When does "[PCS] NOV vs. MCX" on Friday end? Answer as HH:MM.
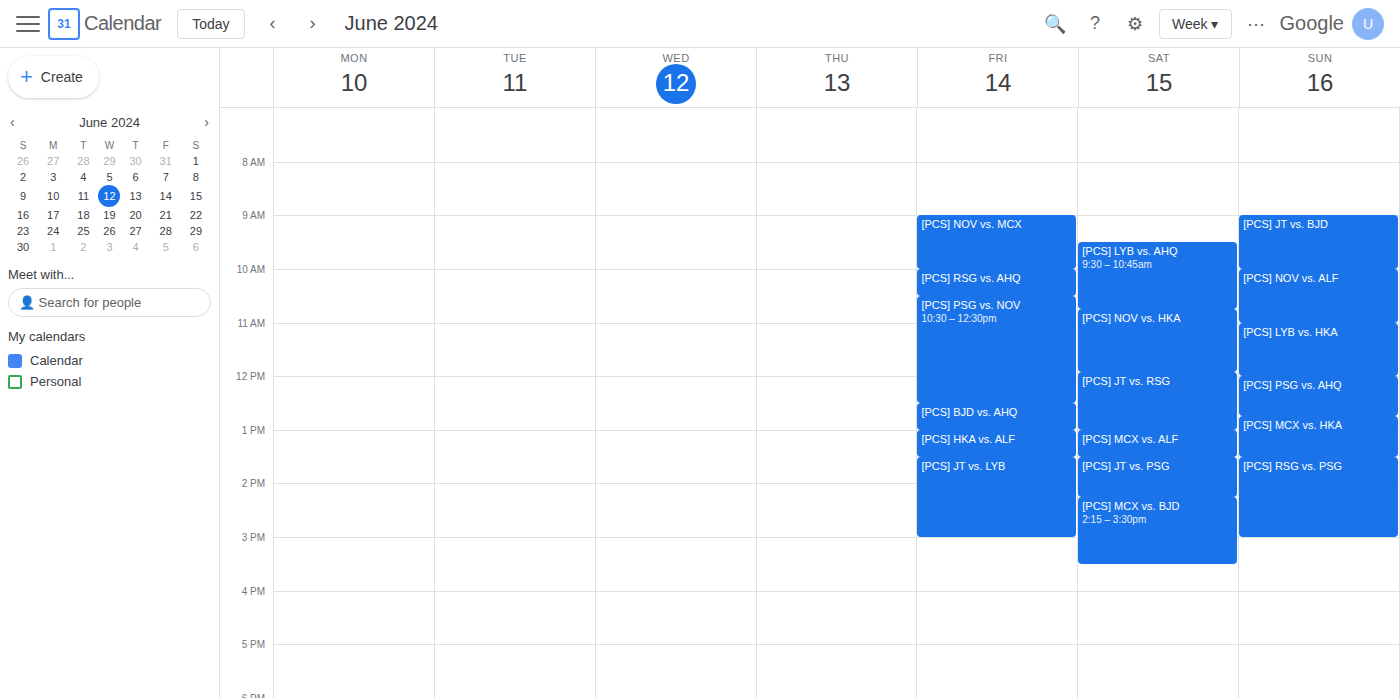
10:00